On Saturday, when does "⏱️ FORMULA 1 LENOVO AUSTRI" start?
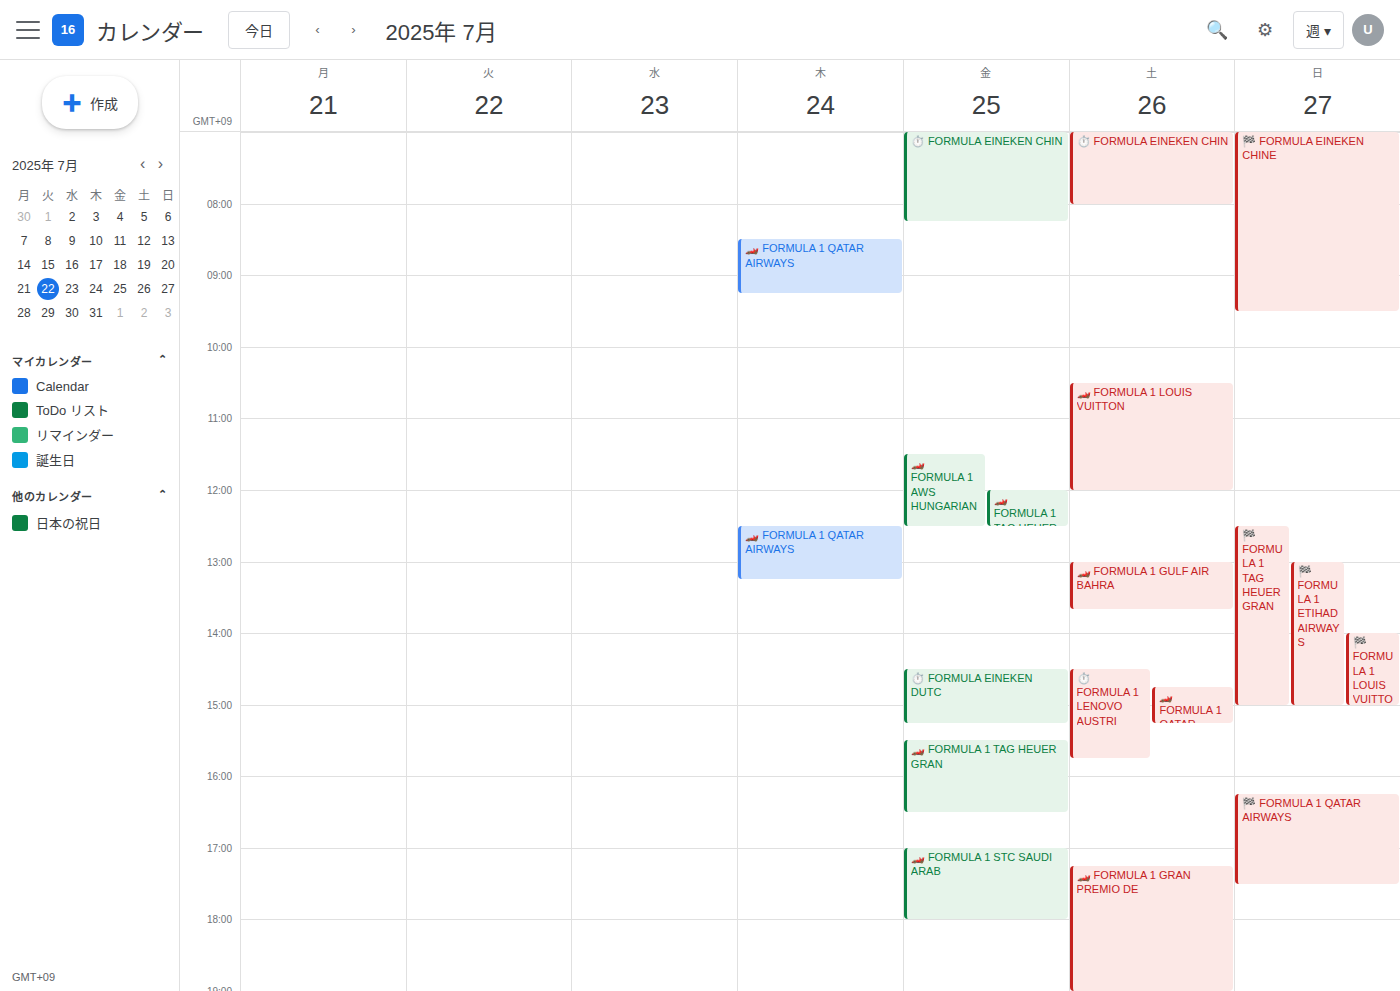
2:30 PM